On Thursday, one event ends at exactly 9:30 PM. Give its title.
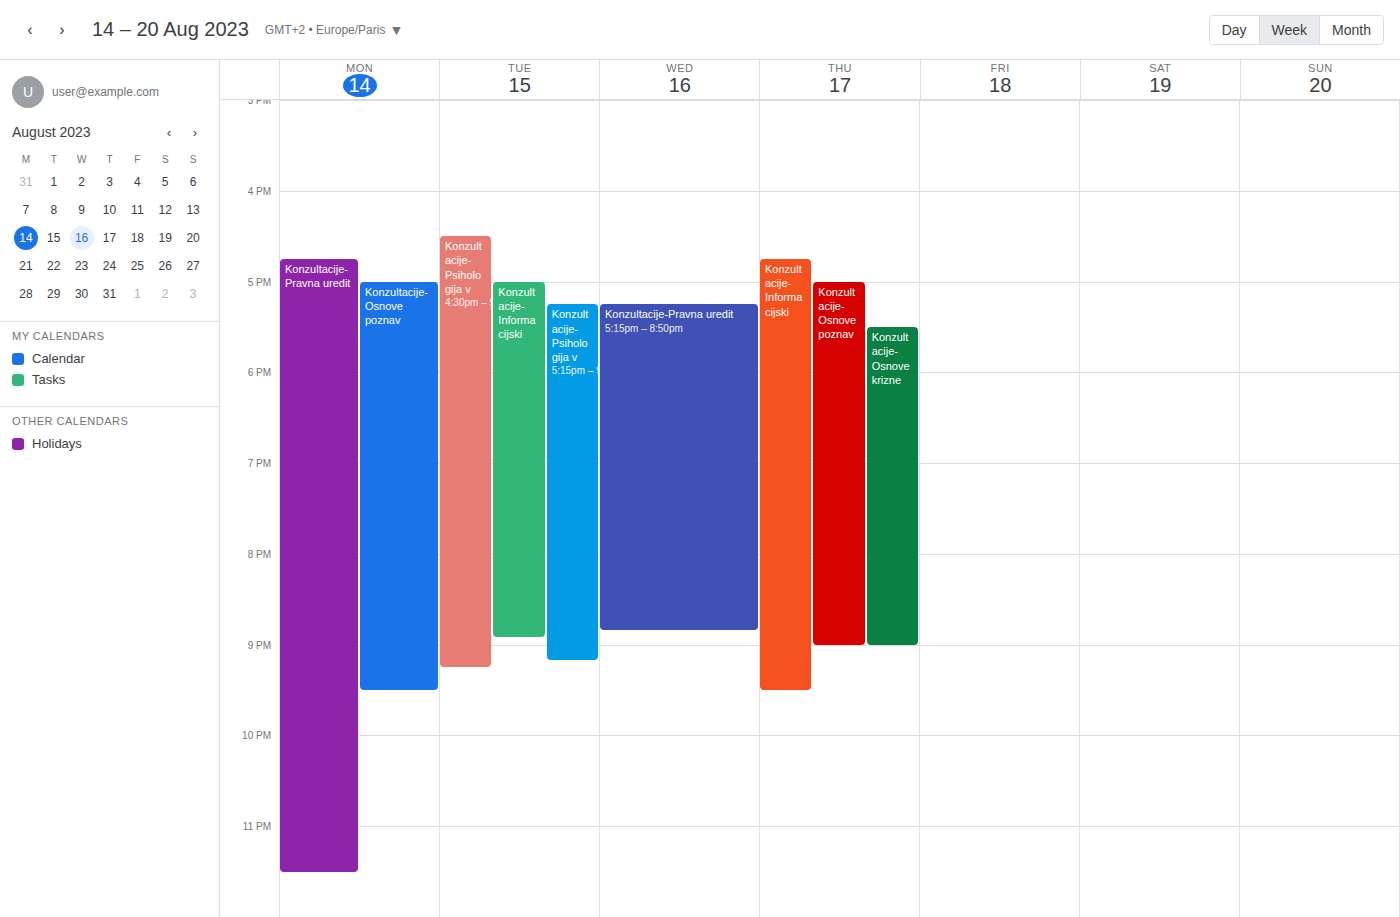
"Konzultacije-Informacijski"